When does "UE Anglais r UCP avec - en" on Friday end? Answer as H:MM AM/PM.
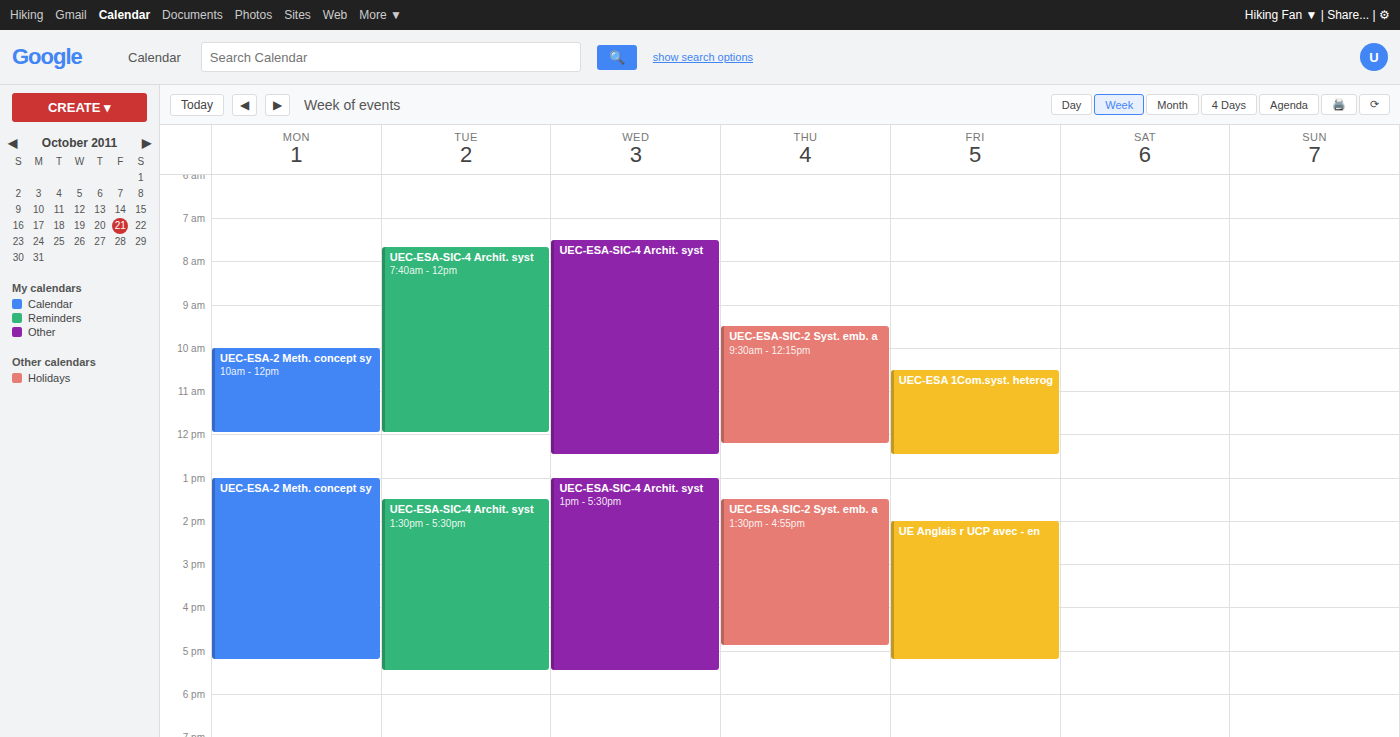
5:15 PM